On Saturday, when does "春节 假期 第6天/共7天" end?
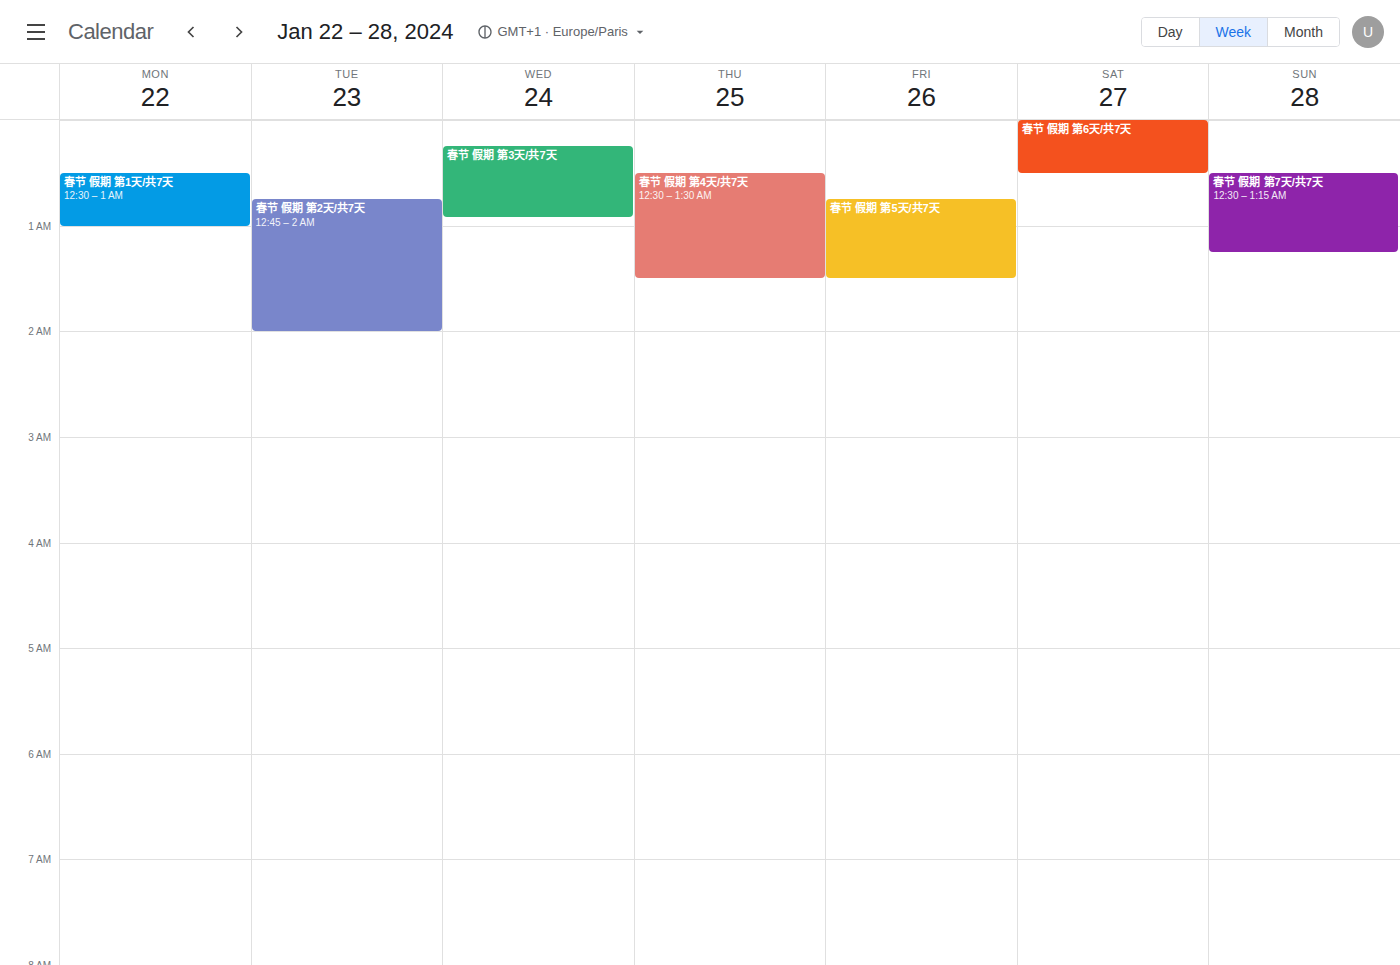
12:30 AM